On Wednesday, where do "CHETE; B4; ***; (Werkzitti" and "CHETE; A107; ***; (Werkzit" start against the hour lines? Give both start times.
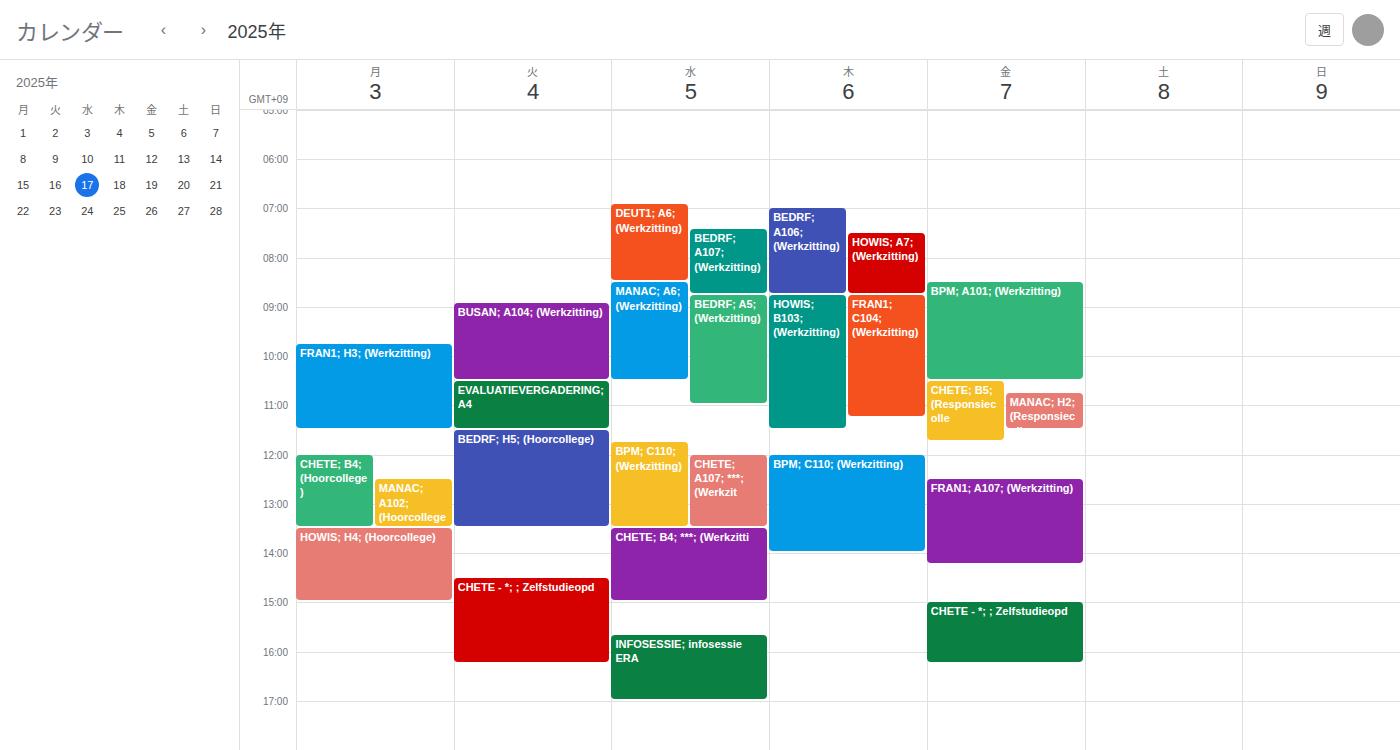
"CHETE; B4; ***; (Werkzitti": 13:30, halfway between the 13:00 and 14:00 lines. "CHETE; A107; ***; (Werkzit": 12:00, exactly on the 12:00 line.